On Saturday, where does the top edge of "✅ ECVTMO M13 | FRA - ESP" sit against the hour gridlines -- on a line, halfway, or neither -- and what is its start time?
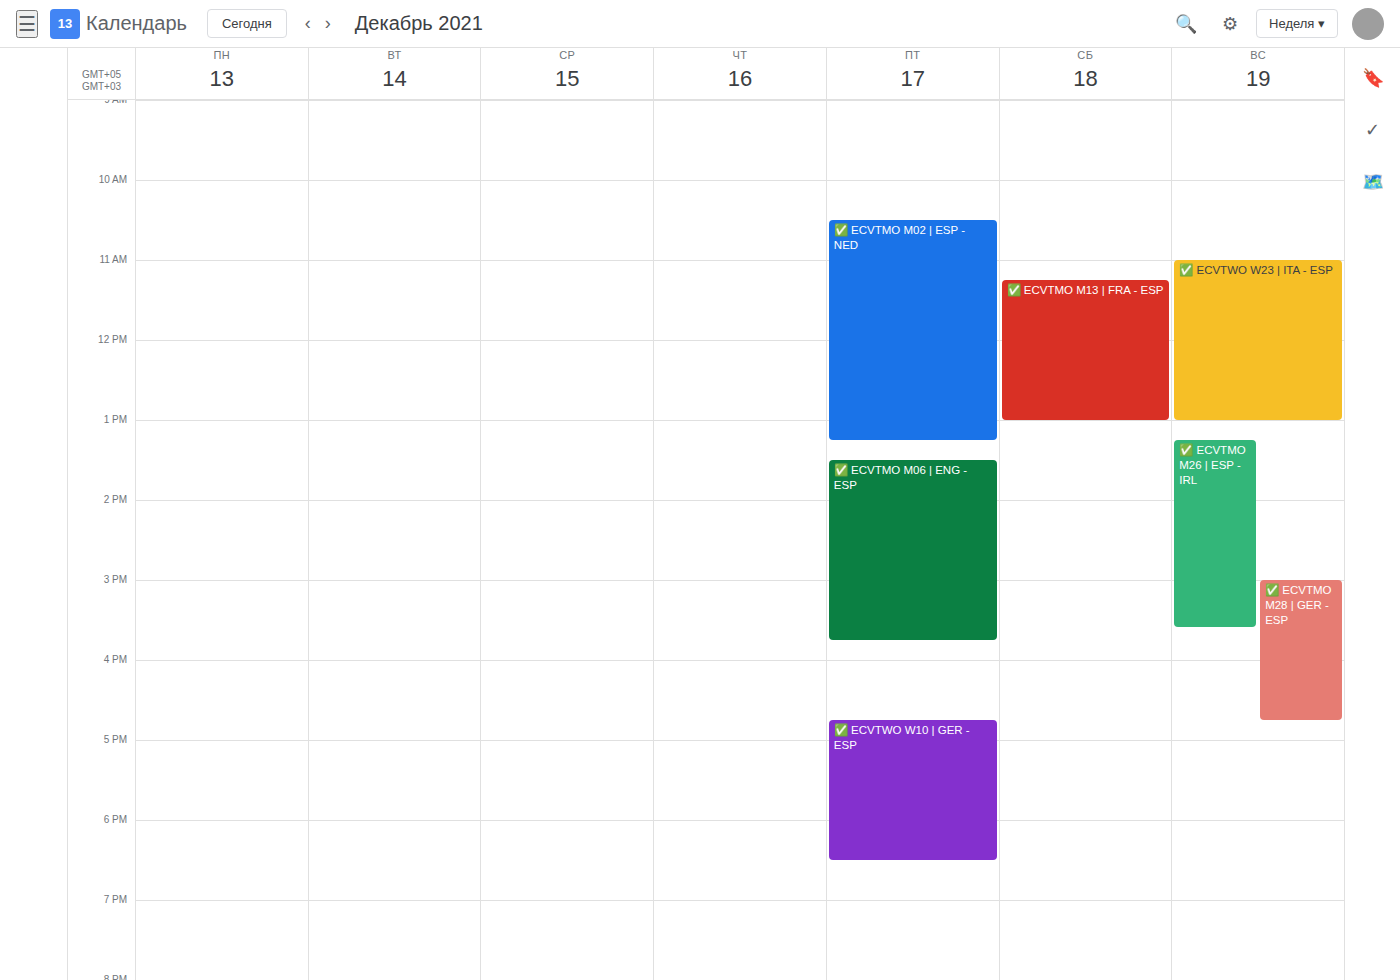
11:15 AM -- neither: a quarter of the way from the 11 AM line to the 12 PM line.